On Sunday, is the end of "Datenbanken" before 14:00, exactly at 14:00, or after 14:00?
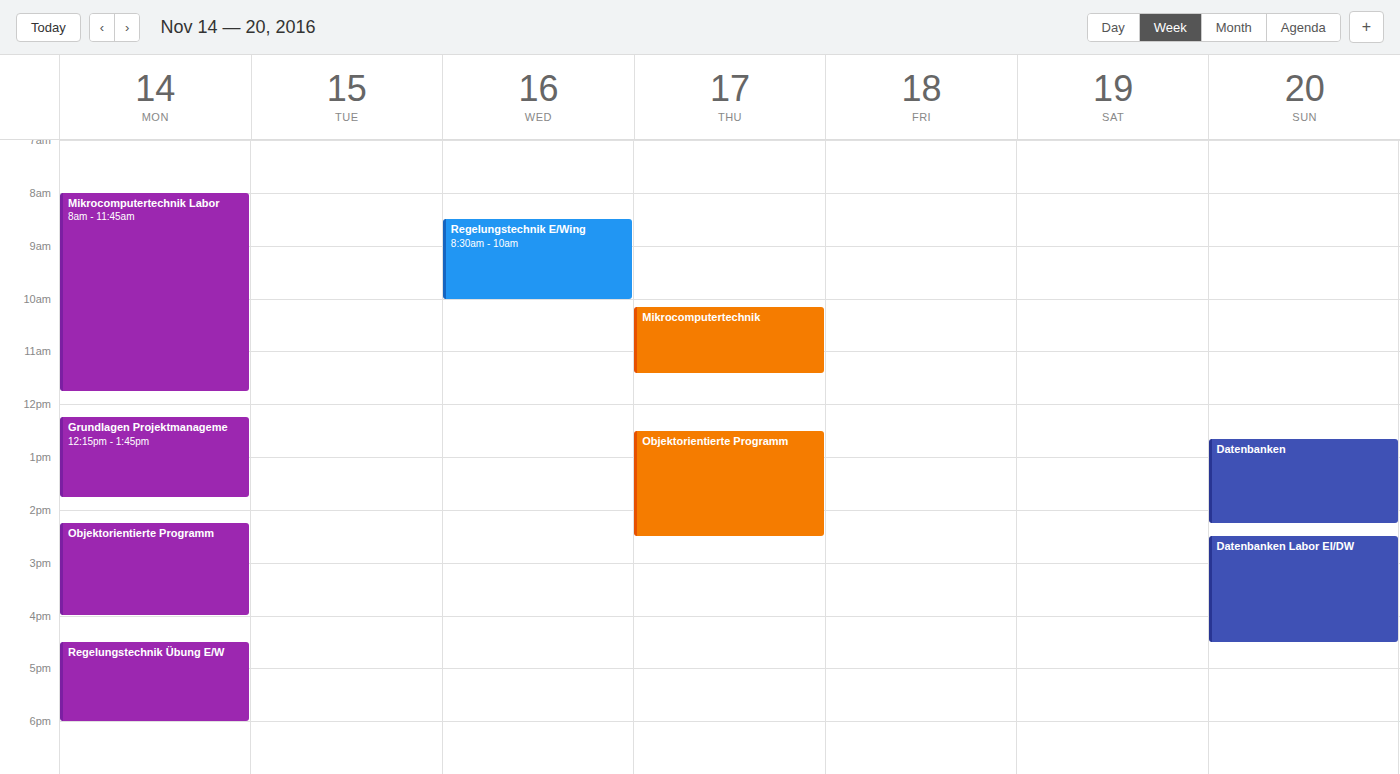
14:15 -- after 14:00, 15 minutes below the 14:00 line.